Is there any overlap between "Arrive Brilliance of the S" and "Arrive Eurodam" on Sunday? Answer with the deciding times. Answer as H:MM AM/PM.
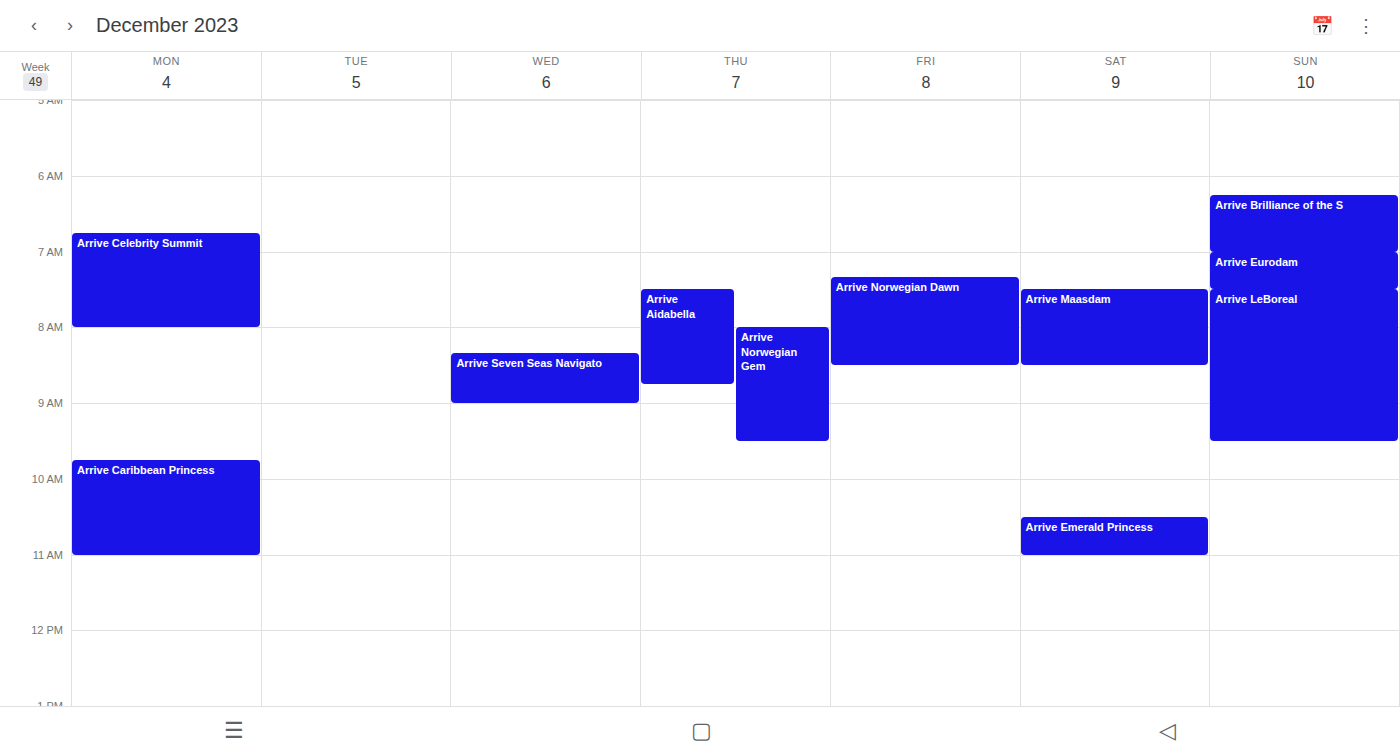
"Arrive Brilliance of the S" ends at 7:00 AM, exactly when "Arrive Eurodam" starts -- they touch but do not overlap.